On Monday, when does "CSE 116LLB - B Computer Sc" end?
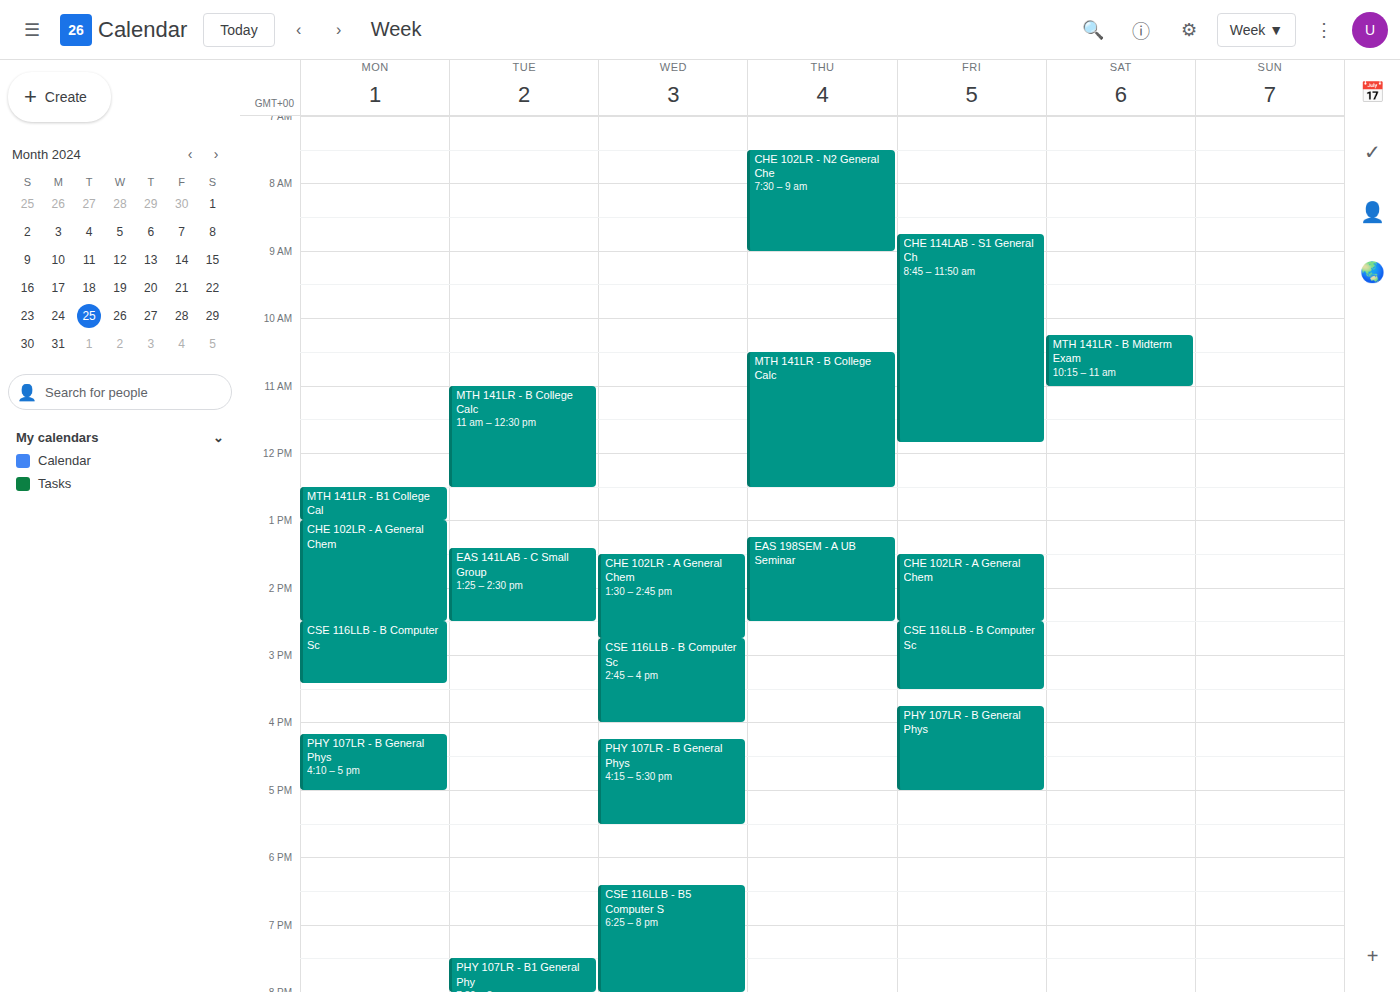
3:25 PM